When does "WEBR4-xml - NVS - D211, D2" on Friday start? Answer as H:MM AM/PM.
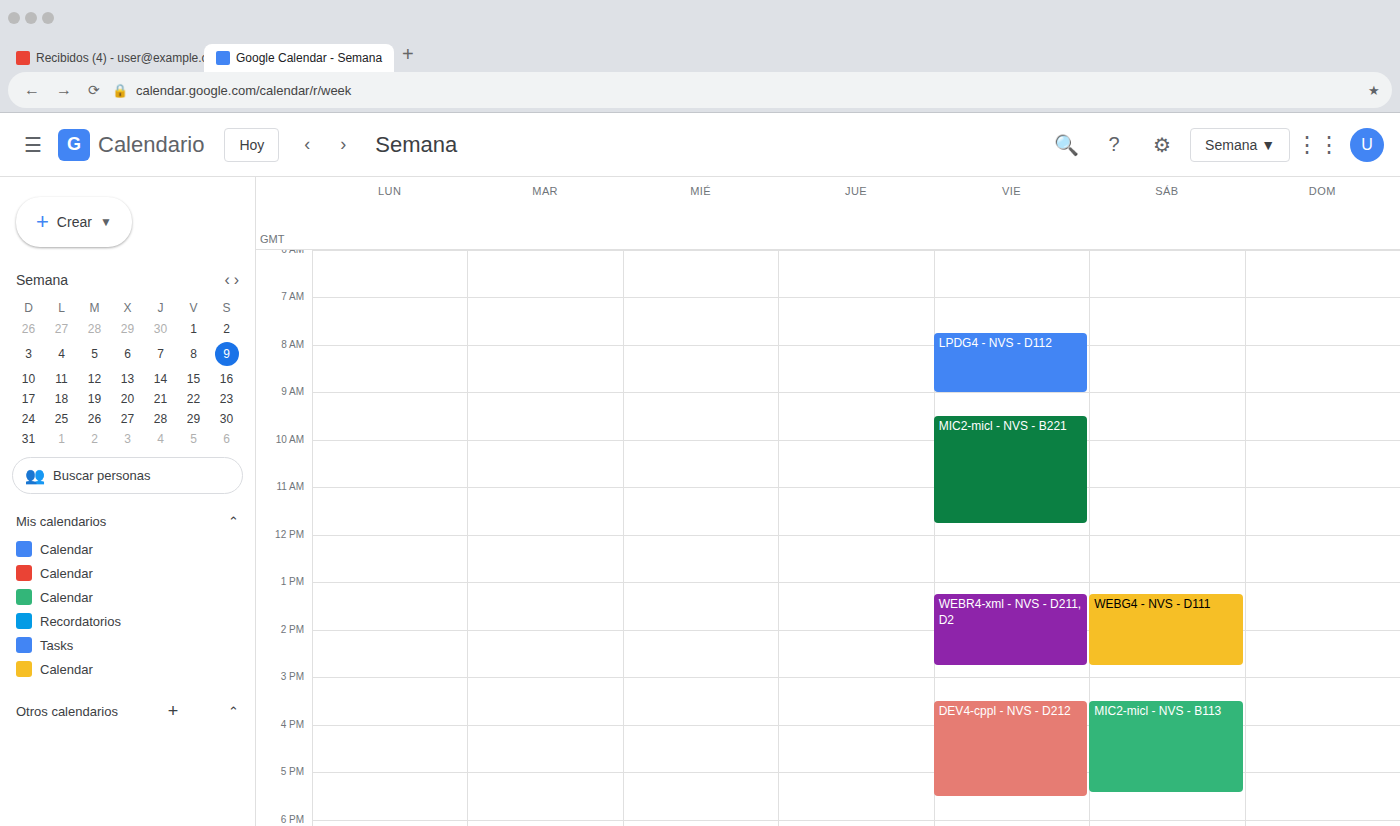
1:15 PM